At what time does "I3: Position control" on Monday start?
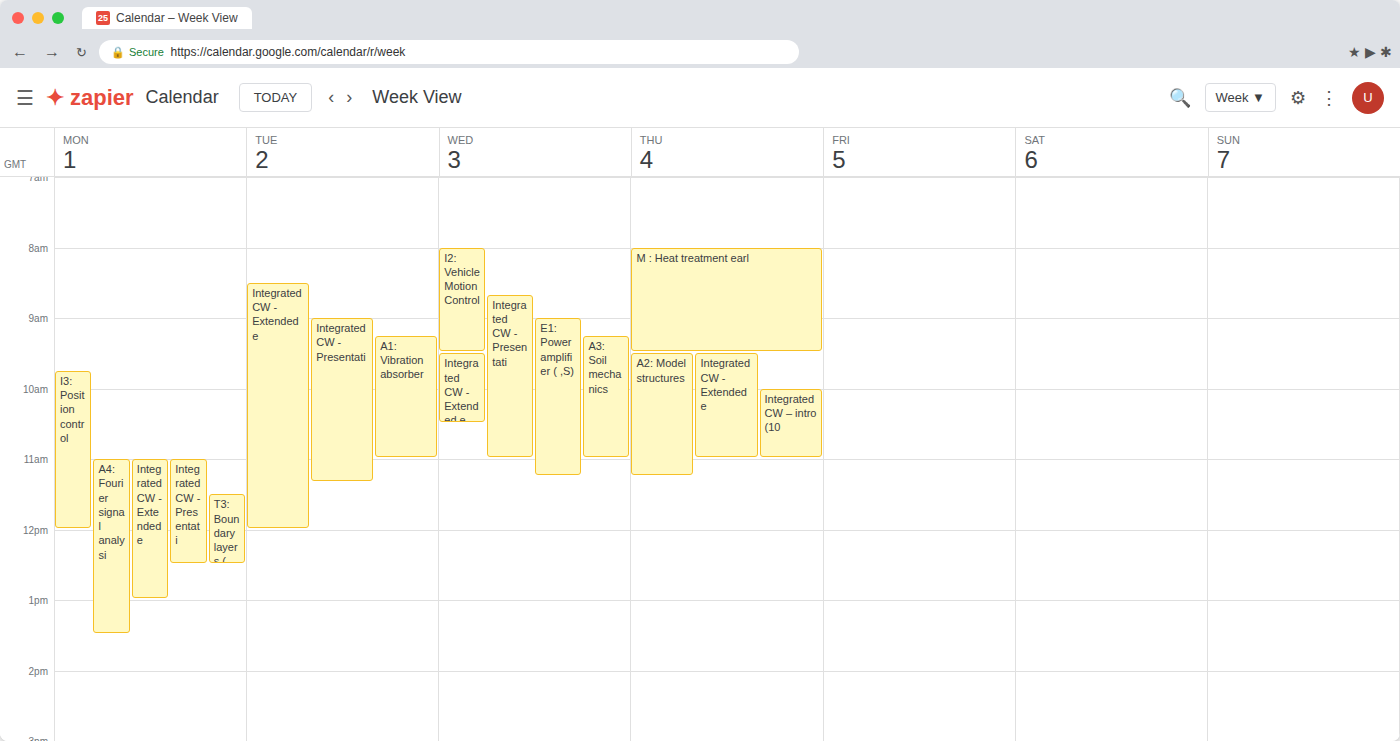
09:45